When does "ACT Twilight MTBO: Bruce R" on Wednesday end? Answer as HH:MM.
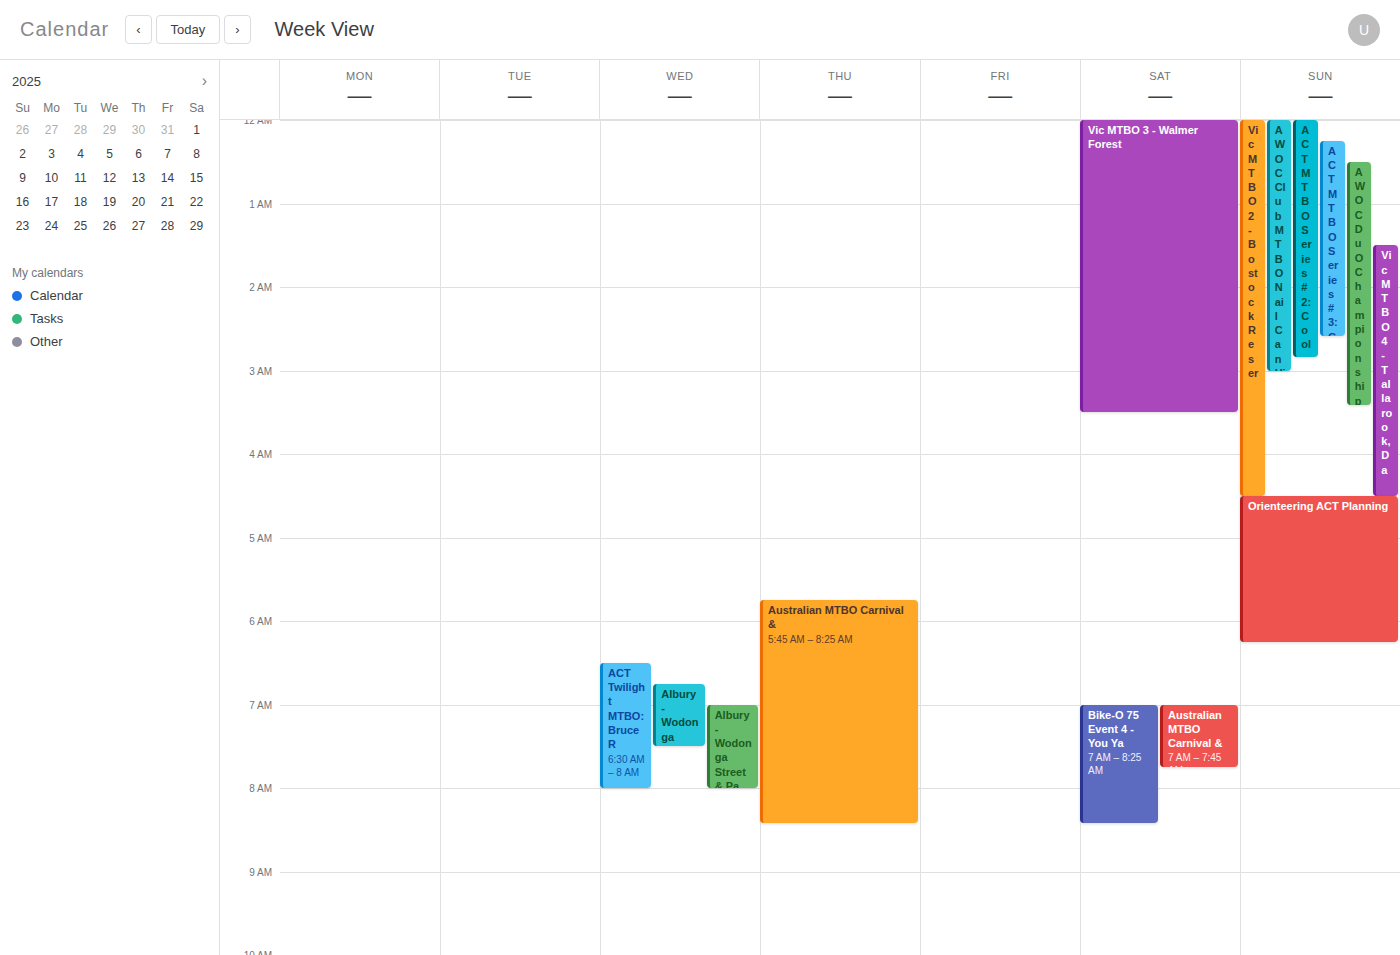
08:00